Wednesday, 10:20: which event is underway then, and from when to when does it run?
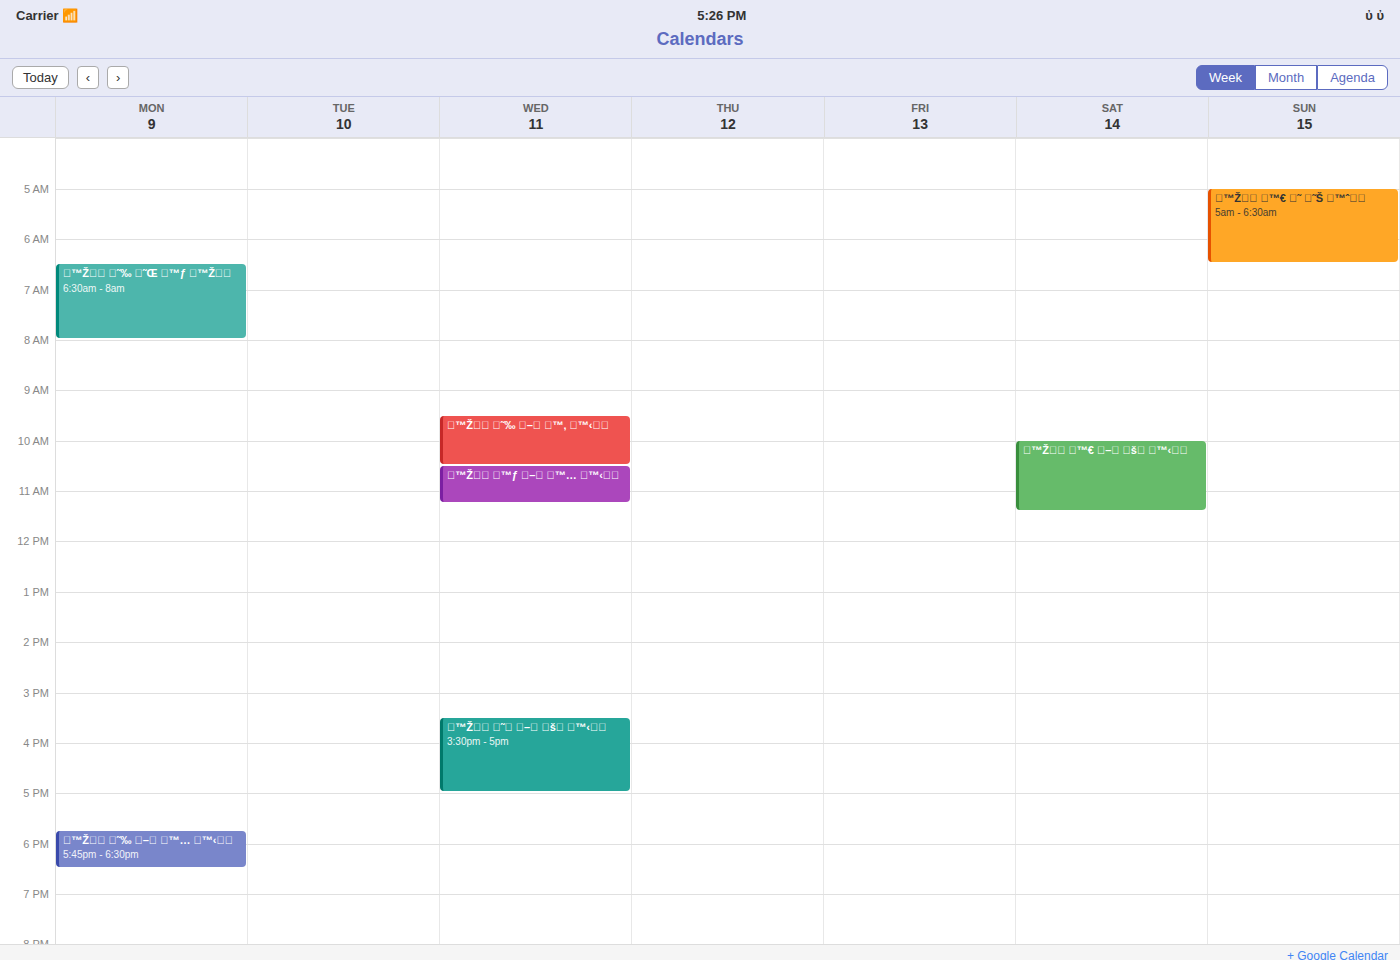
"โ™Ž๏ธ โ˜‰ โ–ก โ™‚ โ™‹๏ธ", 09:30 to 10:30